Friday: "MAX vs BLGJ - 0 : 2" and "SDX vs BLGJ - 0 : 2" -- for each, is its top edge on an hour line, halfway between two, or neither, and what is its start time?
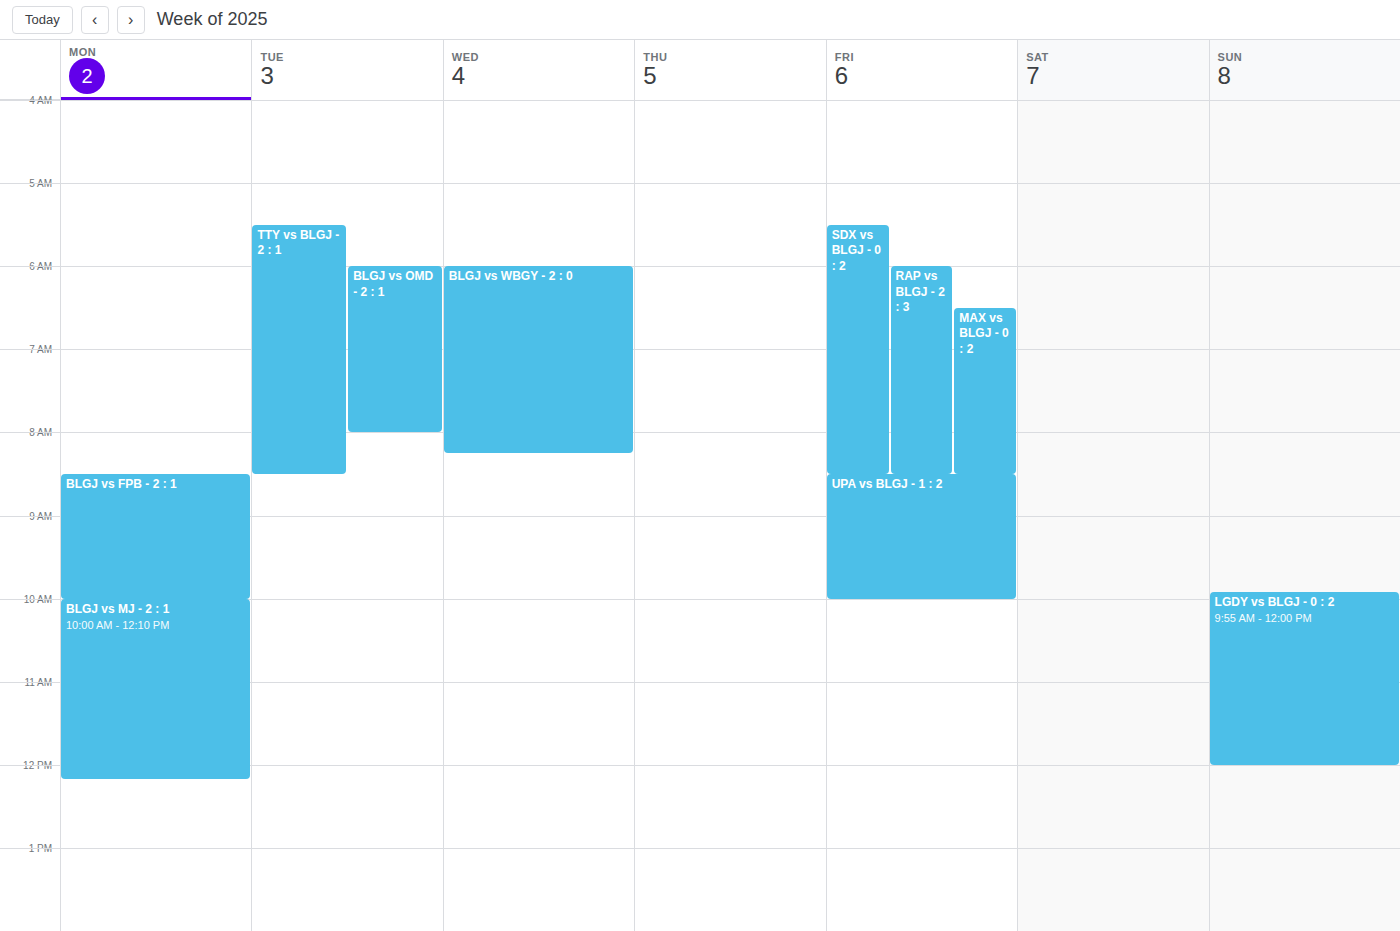
"MAX vs BLGJ - 0 : 2": 6:30 AM, halfway between the 6 AM and 7 AM lines. "SDX vs BLGJ - 0 : 2": 5:30 AM, halfway between the 5 AM and 6 AM lines.